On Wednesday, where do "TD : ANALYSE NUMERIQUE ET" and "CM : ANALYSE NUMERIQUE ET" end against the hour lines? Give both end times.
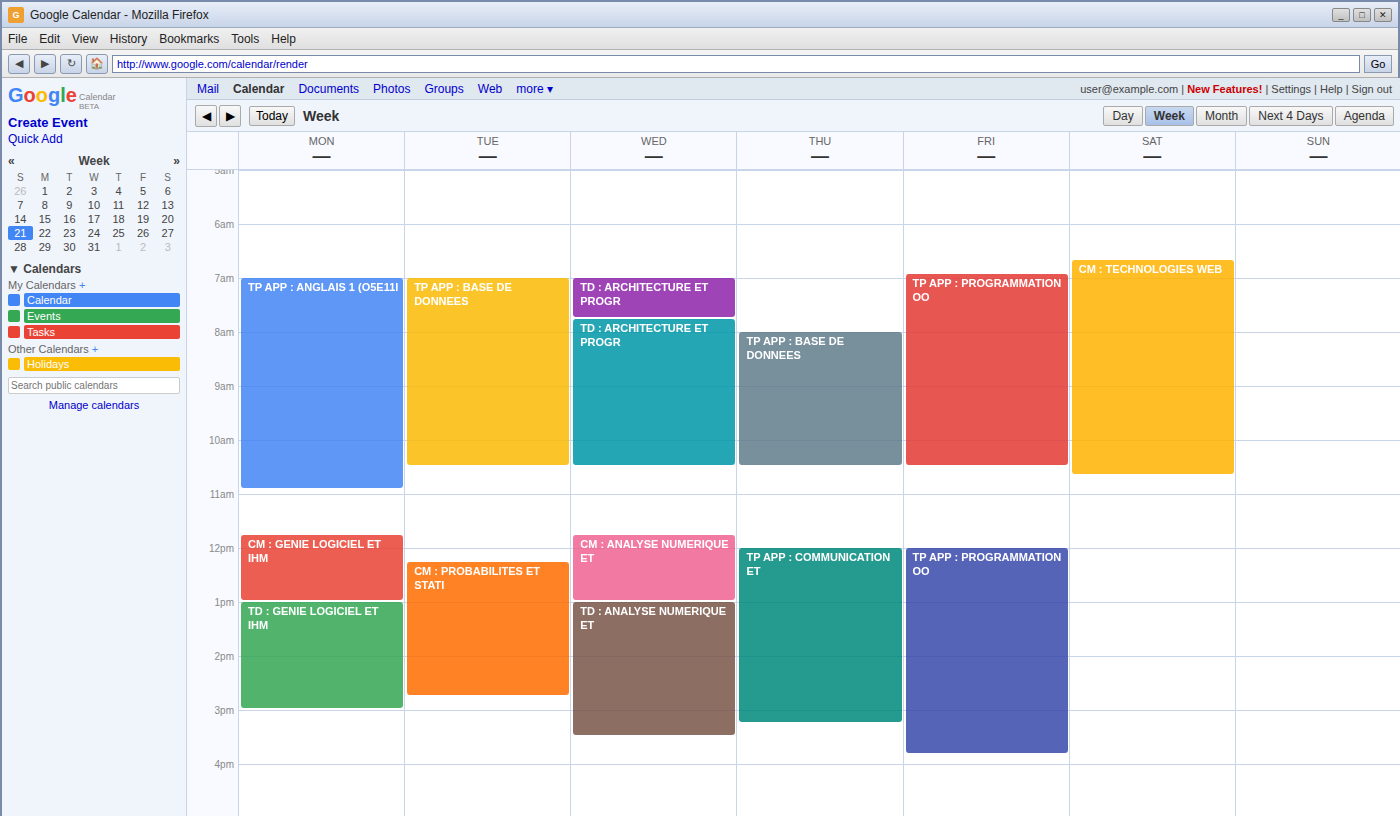
"TD : ANALYSE NUMERIQUE ET": 3:30 PM, halfway between the 3 PM and 4 PM lines. "CM : ANALYSE NUMERIQUE ET": 1:00 PM, exactly on the 1 PM line.